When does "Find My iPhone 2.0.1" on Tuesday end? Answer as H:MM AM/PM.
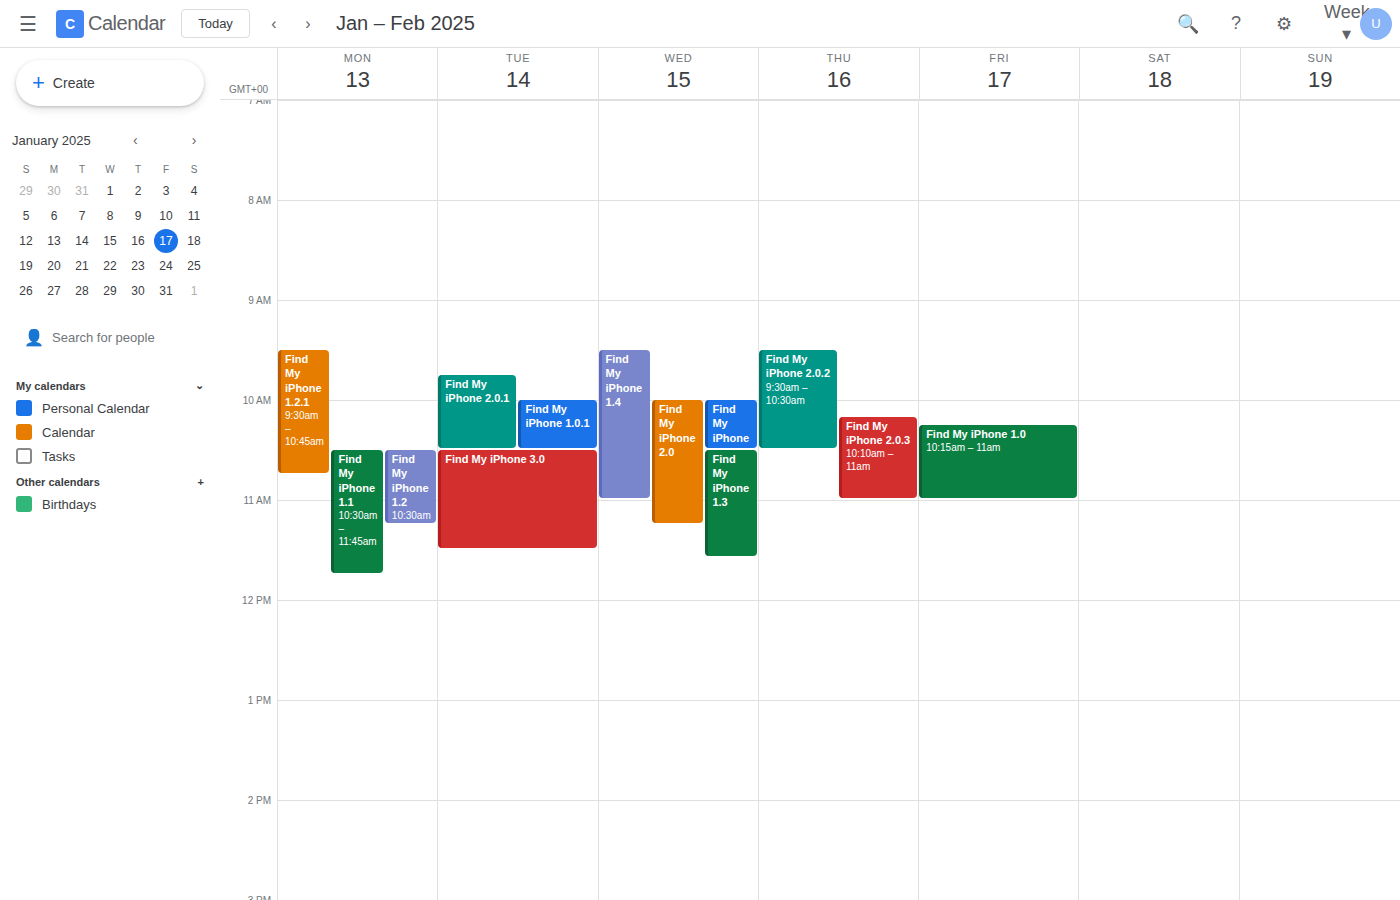
10:30 AM